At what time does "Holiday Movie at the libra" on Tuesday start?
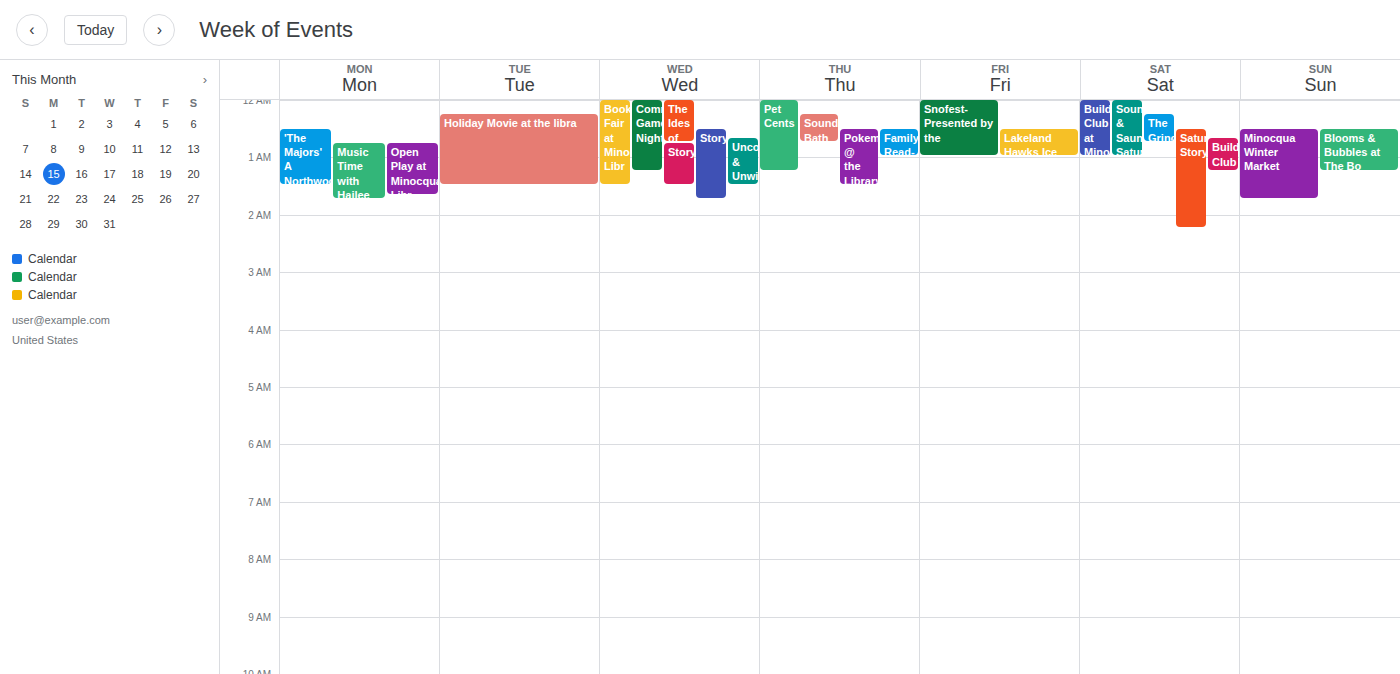
00:15